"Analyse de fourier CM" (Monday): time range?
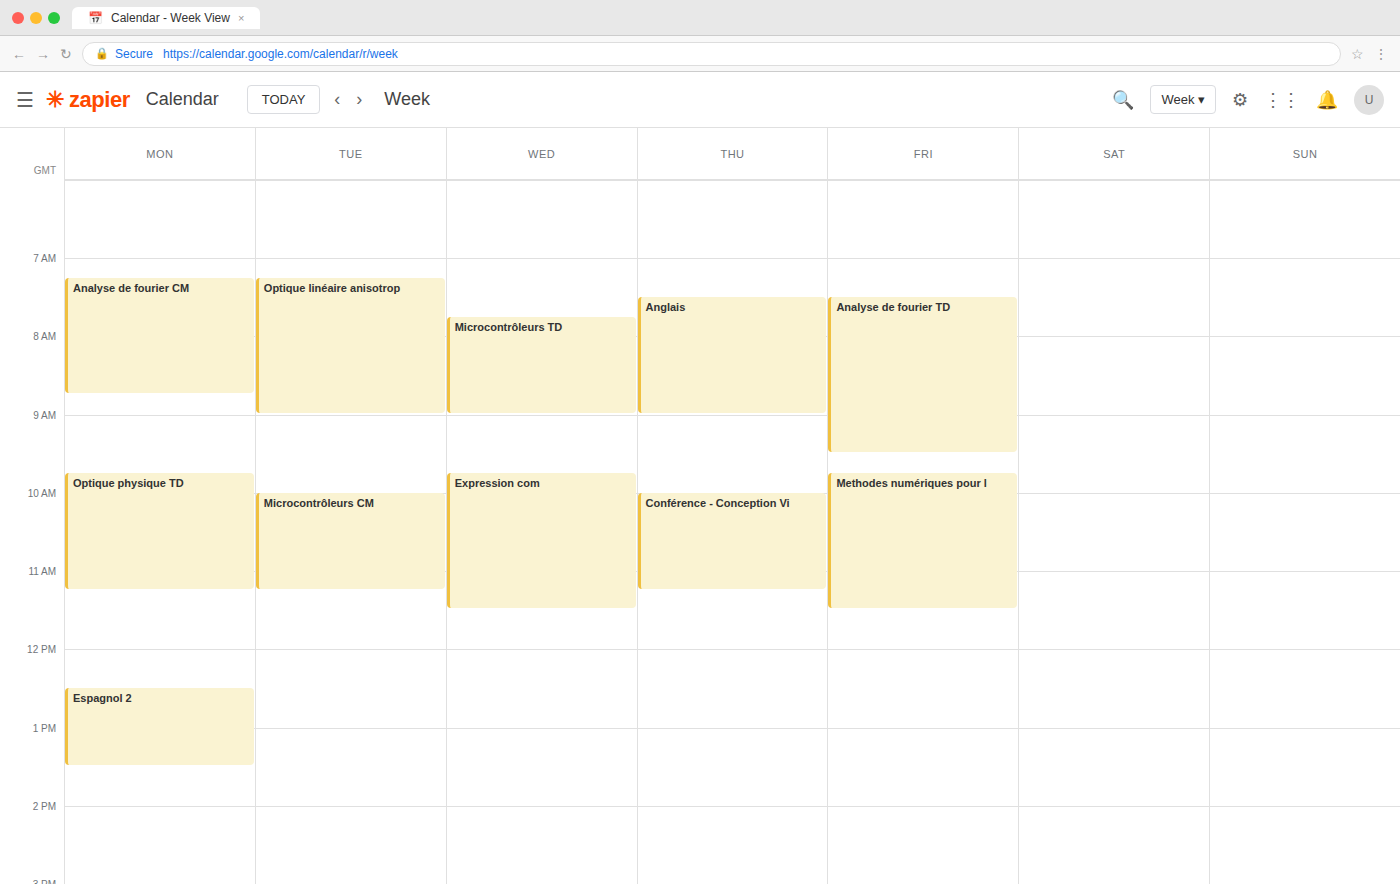
7:15 AM to 8:45 AM